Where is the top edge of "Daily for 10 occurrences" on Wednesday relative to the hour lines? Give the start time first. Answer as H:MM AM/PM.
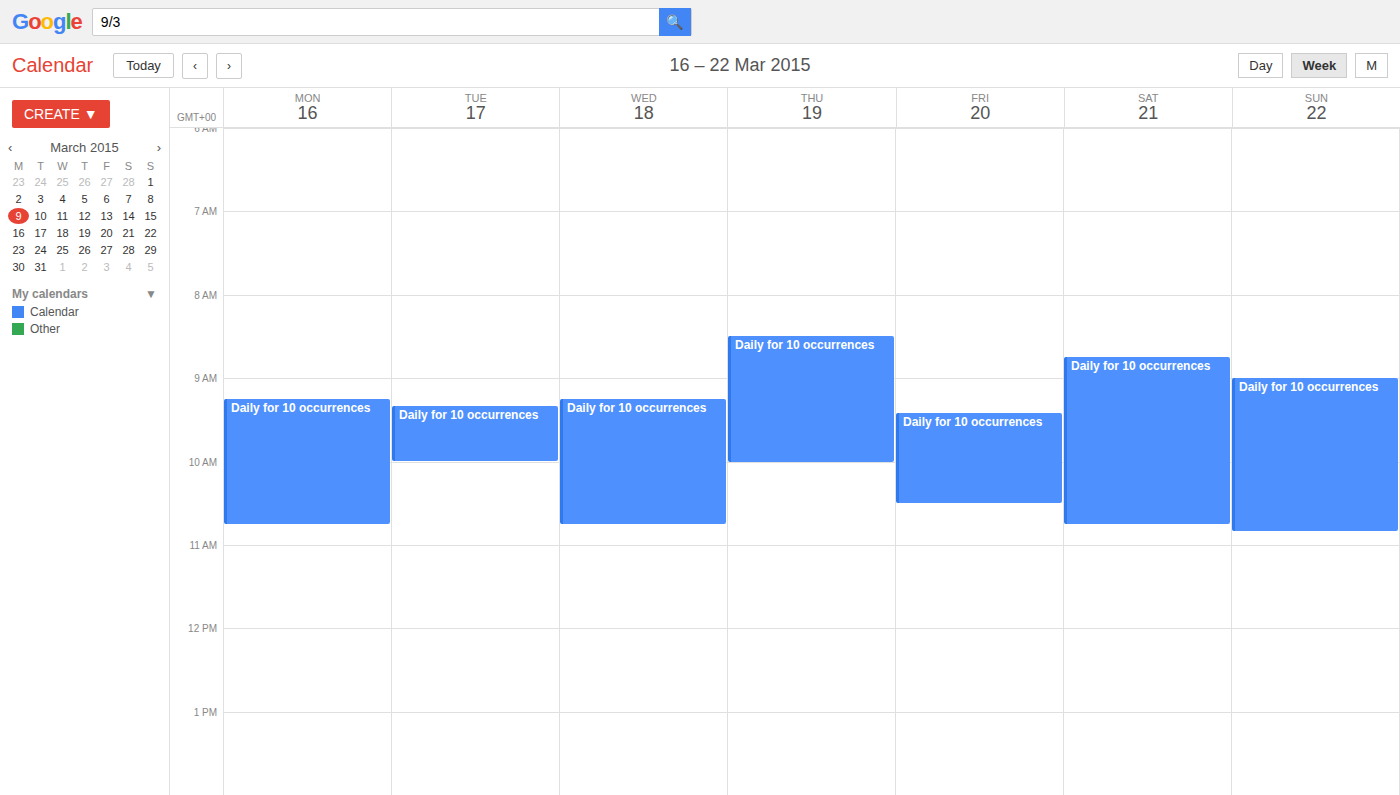
9:15 AM -- neither: a quarter of the way from the 9 AM line to the 10 AM line.